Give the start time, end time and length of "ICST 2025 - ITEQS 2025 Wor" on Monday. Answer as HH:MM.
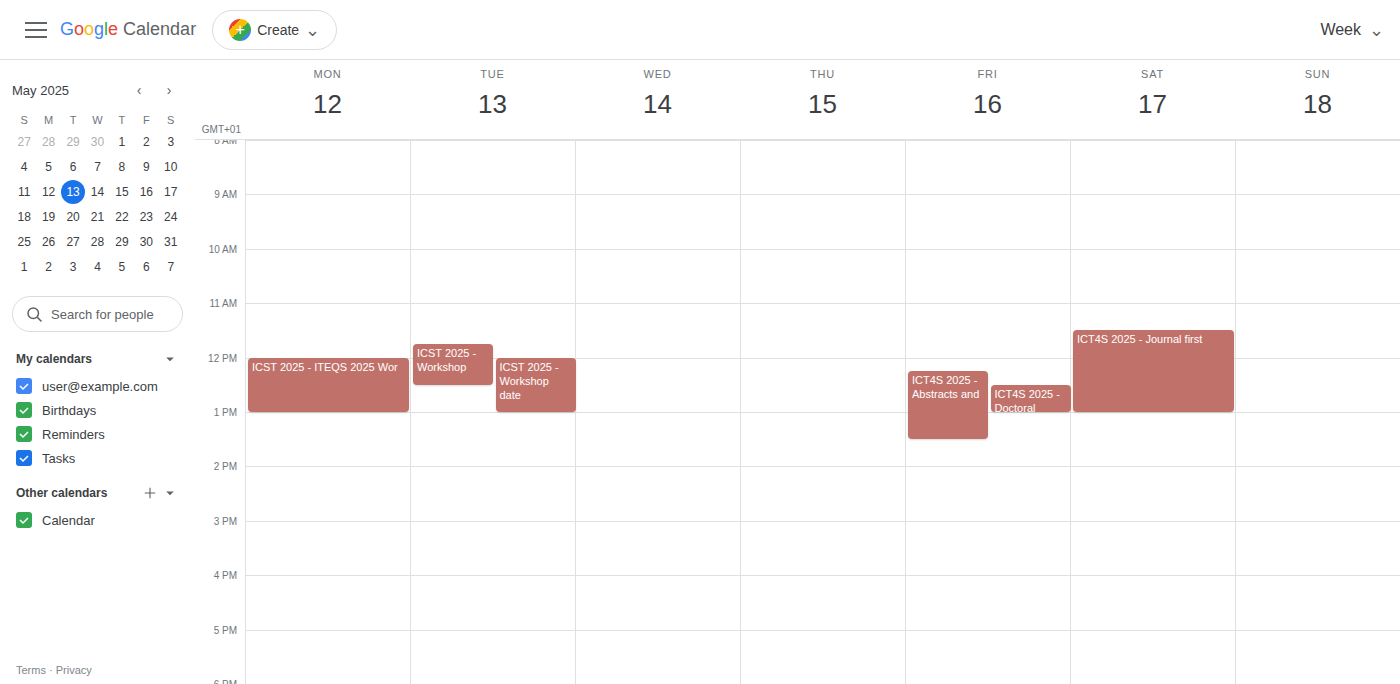
12:00 to 13:00, 1 hour